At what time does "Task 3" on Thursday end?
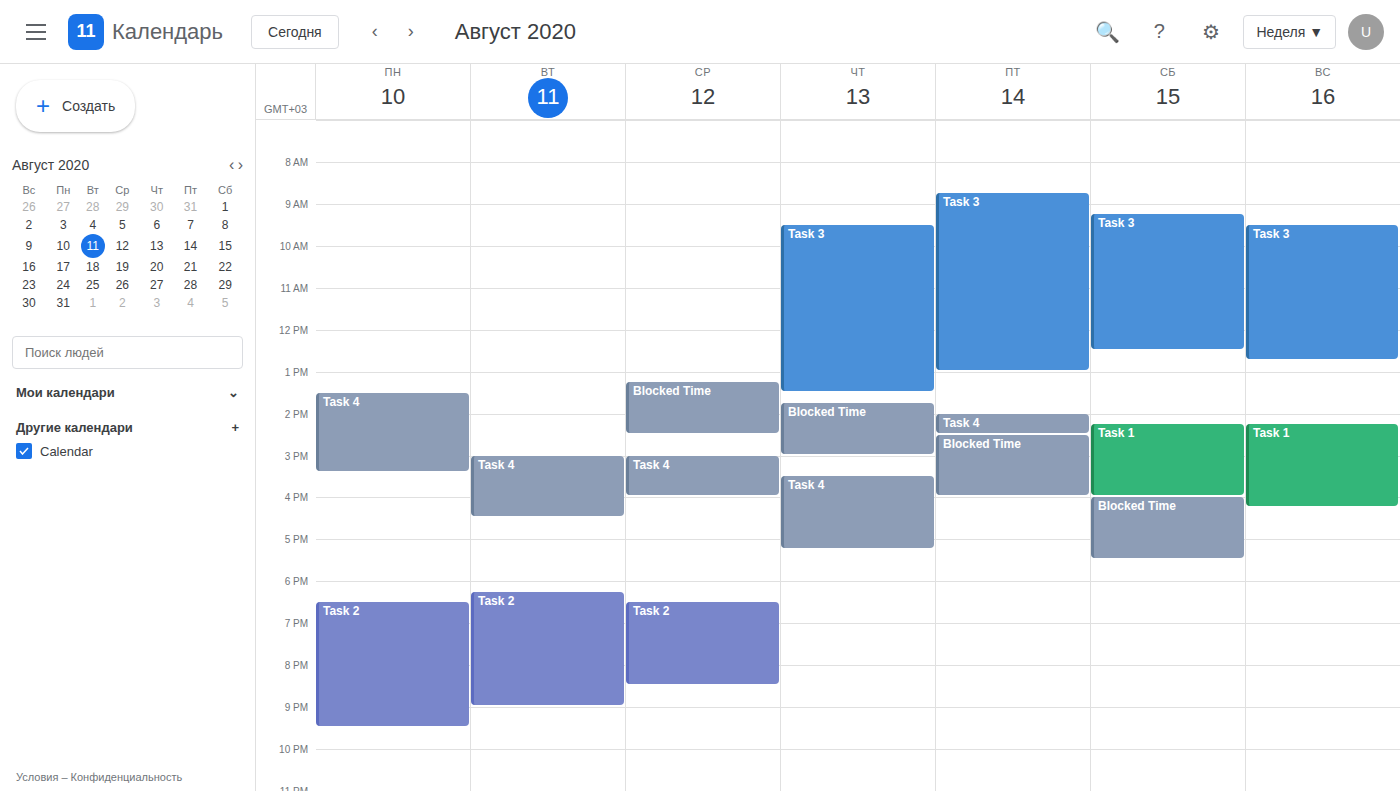
1:30 PM